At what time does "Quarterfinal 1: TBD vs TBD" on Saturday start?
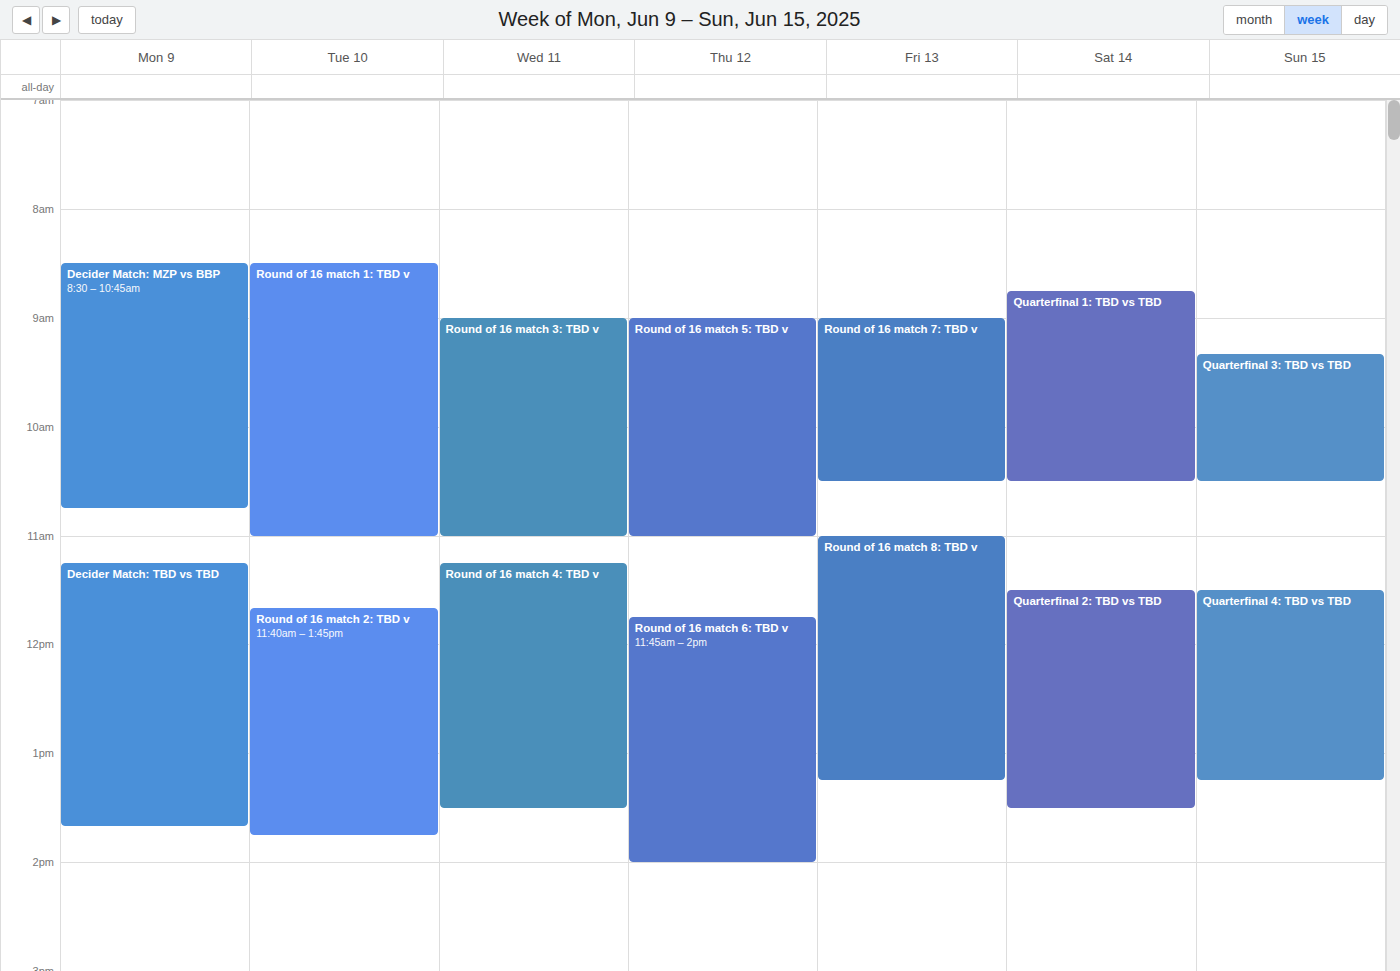
8:45 AM